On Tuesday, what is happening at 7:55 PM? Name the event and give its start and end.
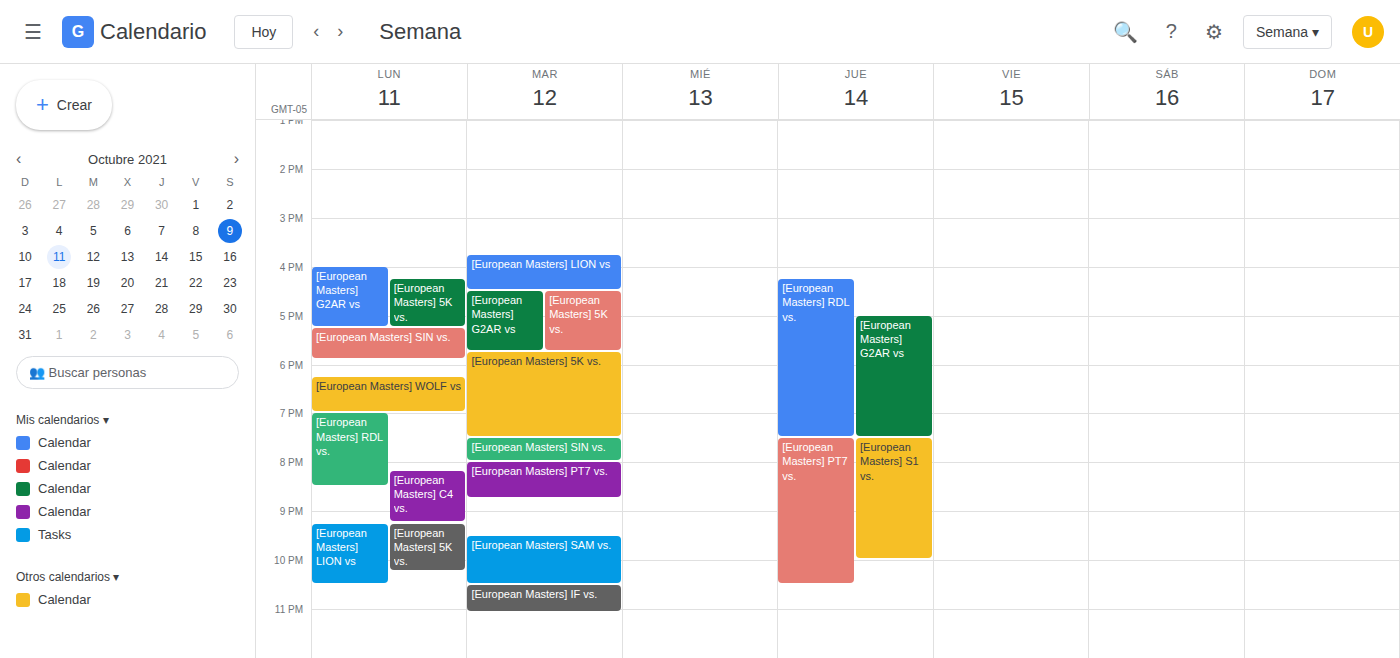
"[European Masters] SIN vs.", 7:30 PM to 8:00 PM